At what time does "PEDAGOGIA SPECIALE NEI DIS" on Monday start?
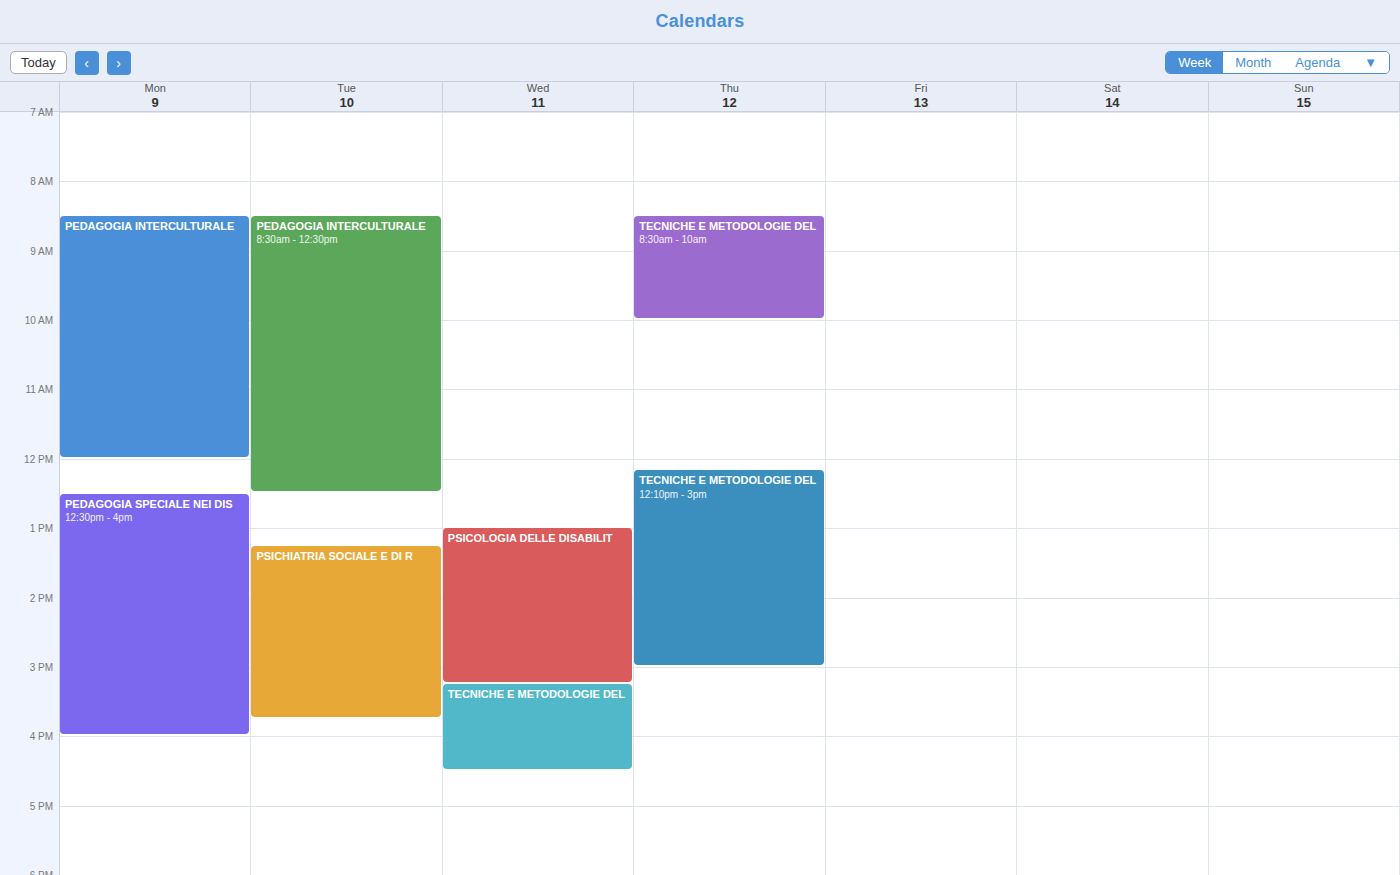
12:30 PM